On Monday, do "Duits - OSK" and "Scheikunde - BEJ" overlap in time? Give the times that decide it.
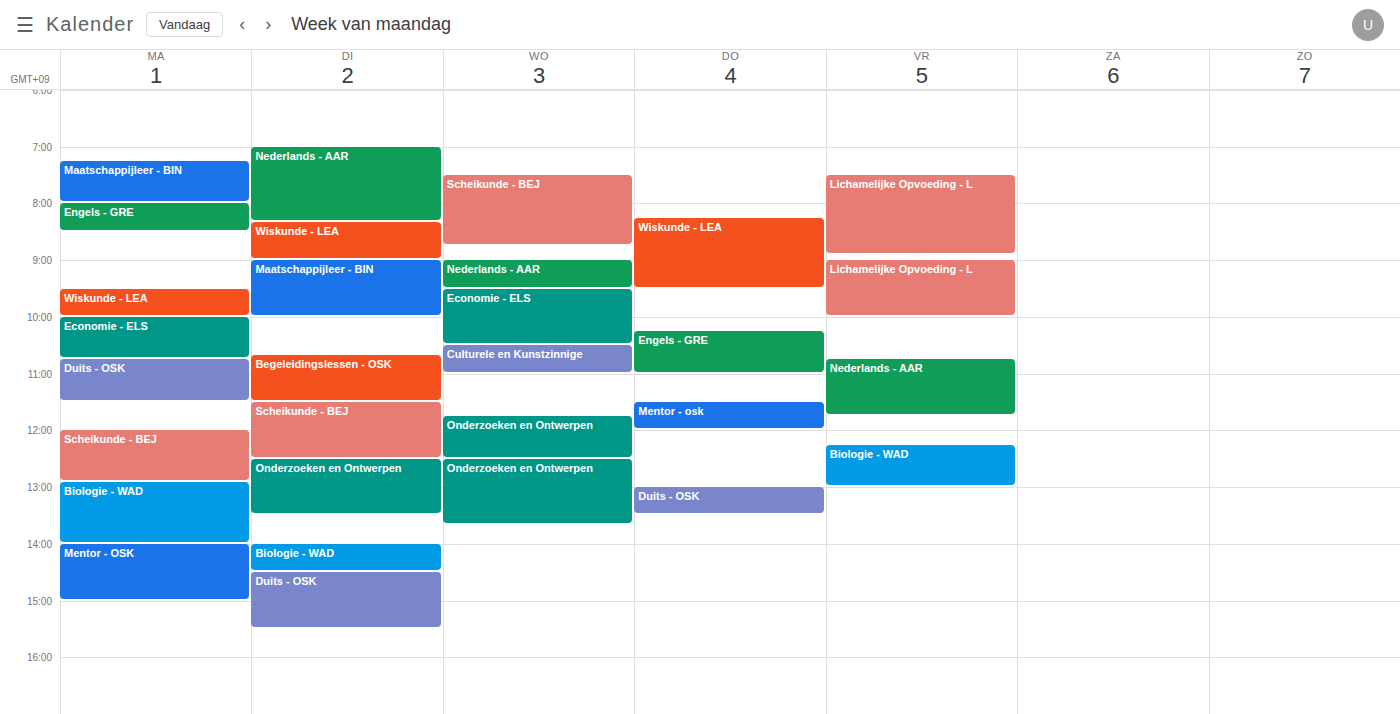
"Duits - OSK" ends at 11:30 and "Scheikunde - BEJ" starts at 12:00 -- no overlap.